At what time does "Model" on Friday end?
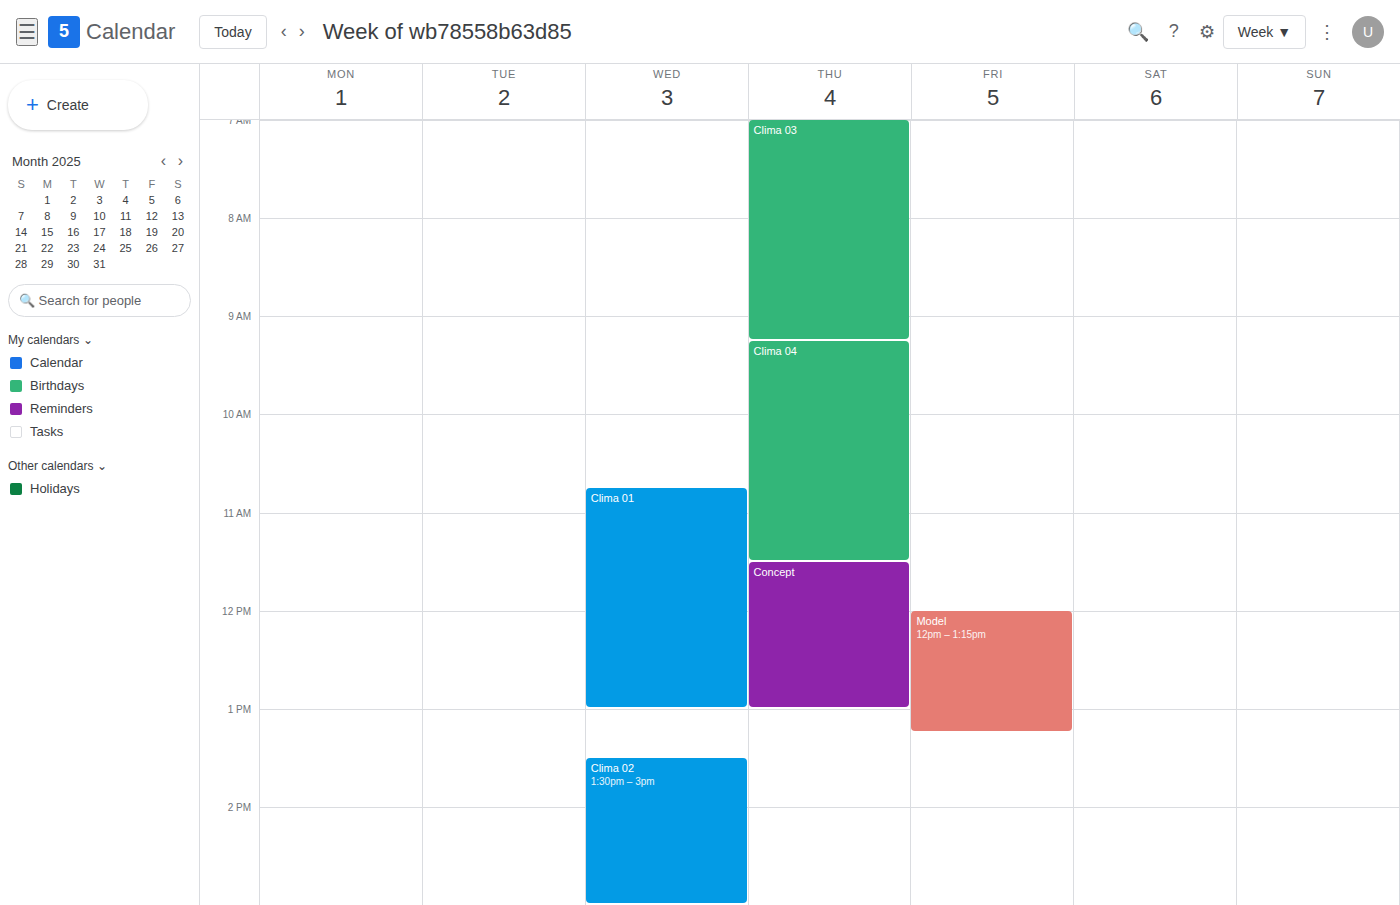
1:15 PM